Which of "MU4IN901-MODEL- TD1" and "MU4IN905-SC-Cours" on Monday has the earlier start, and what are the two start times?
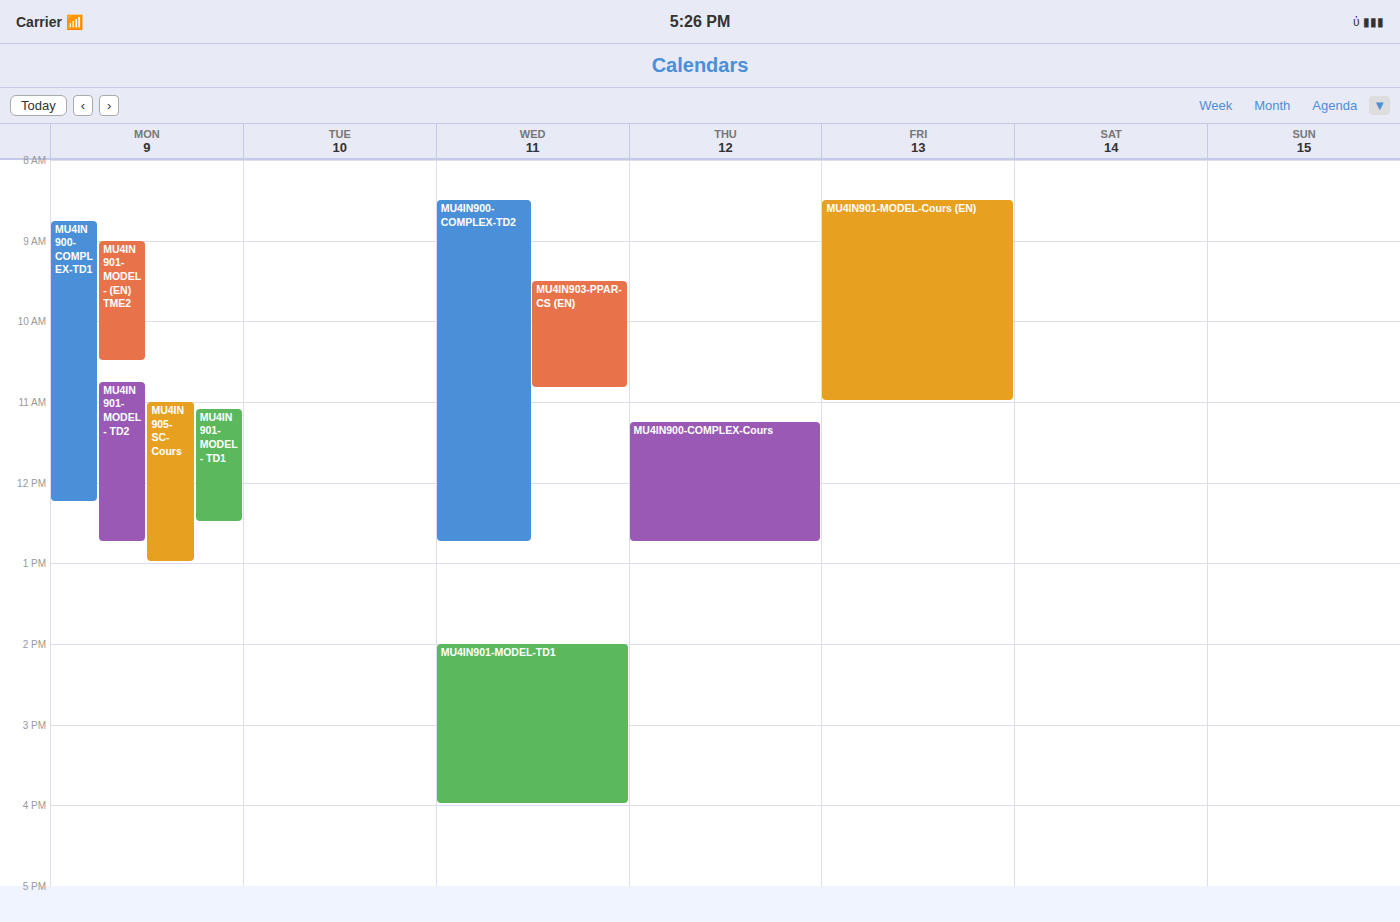
"MU4IN905-SC-Cours" 11:00 AM; "MU4IN901-MODEL- TD1" 11:05 AM.